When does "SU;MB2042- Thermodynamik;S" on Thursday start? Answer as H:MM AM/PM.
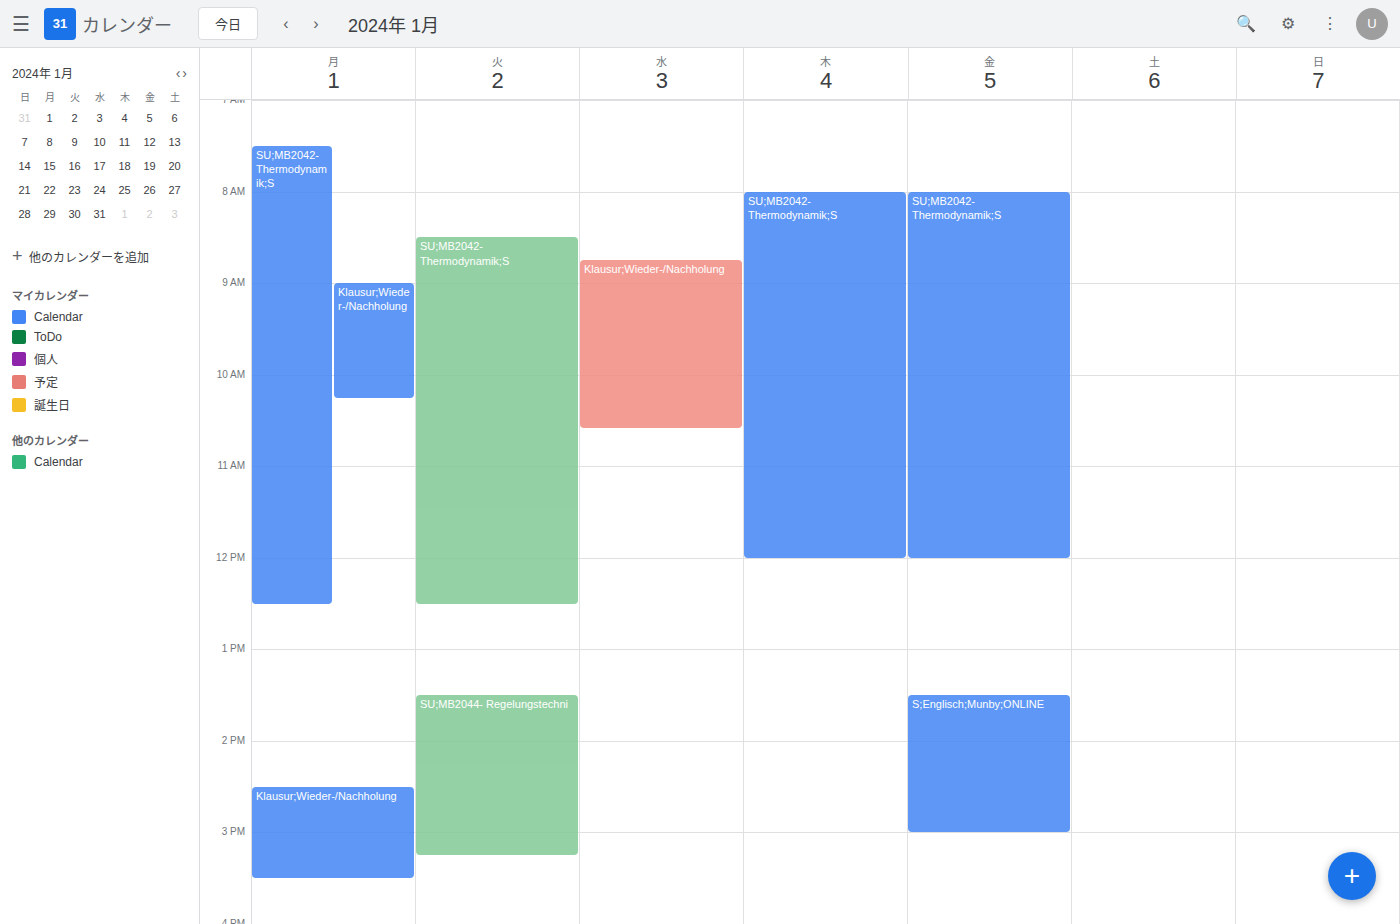
8:00 AM